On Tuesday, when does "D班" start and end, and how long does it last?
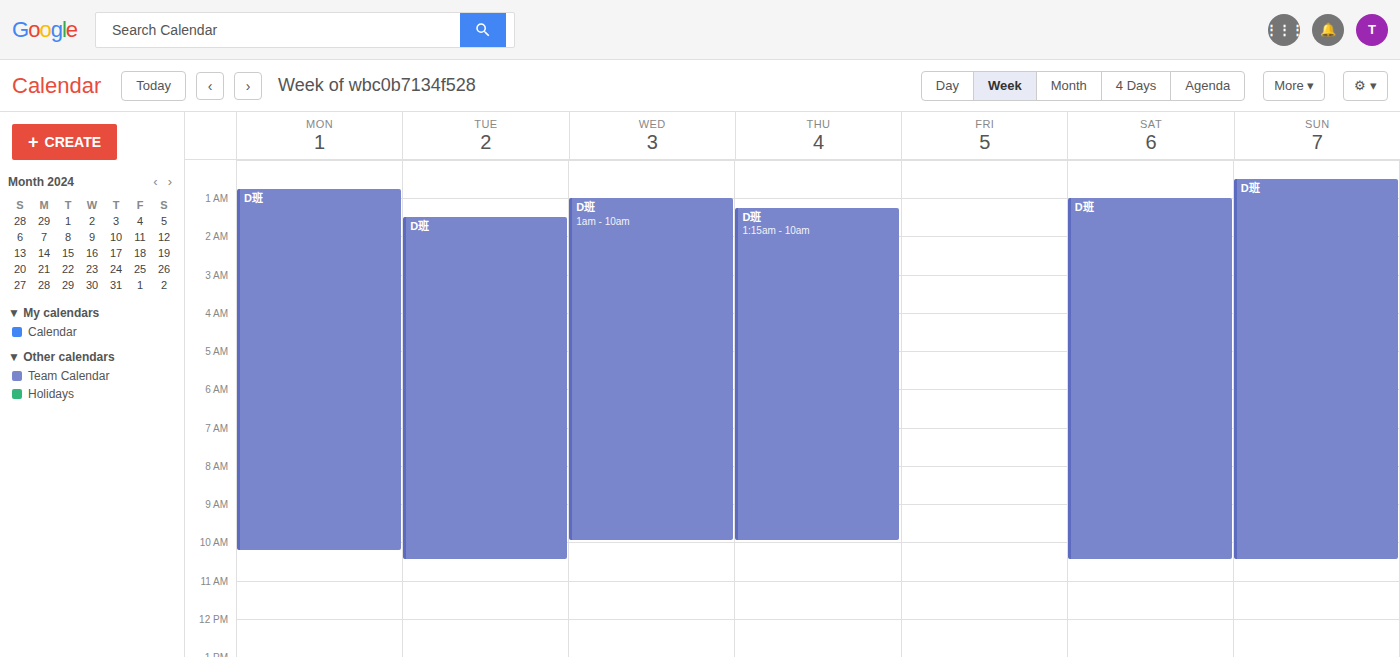
1:30 AM to 10:30 AM, 9 hours